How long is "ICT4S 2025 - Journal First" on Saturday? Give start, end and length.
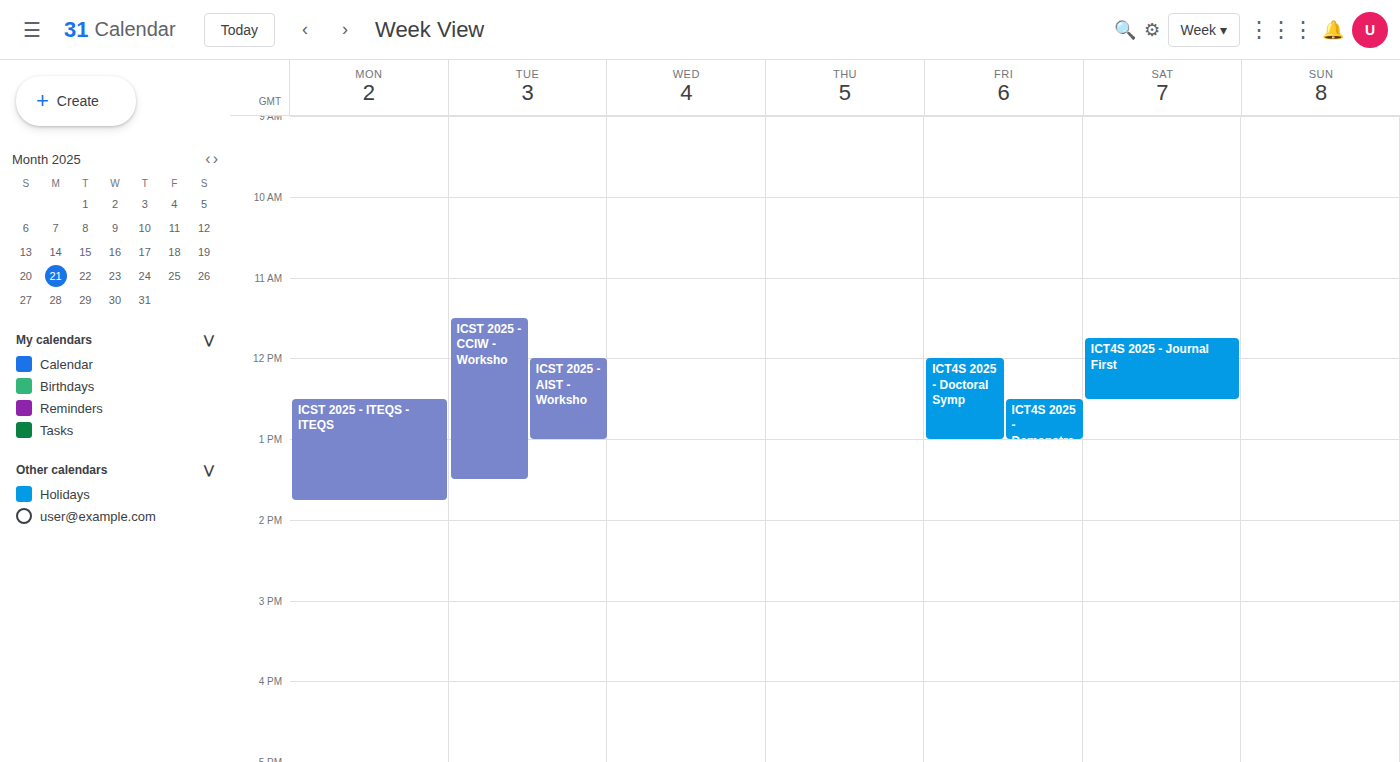
11:45 AM to 12:30 PM, 45 minutes